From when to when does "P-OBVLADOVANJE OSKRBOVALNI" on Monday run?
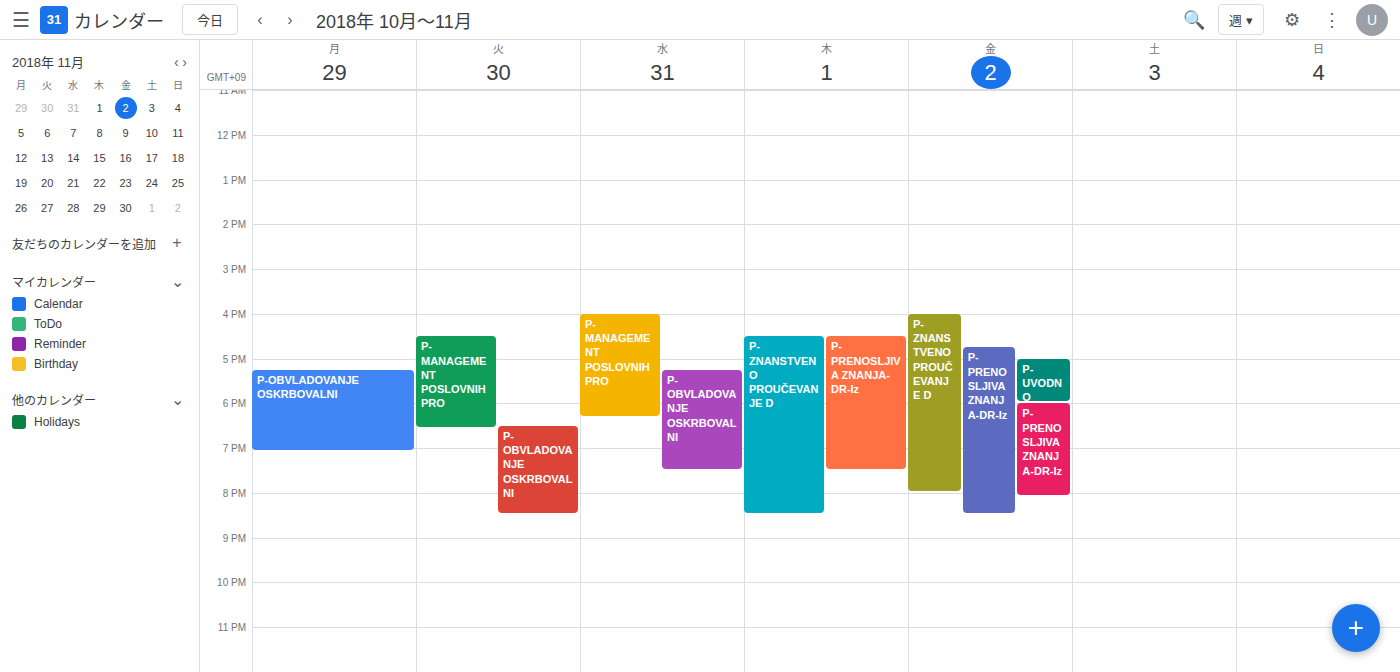
5:15 PM to 7:05 PM